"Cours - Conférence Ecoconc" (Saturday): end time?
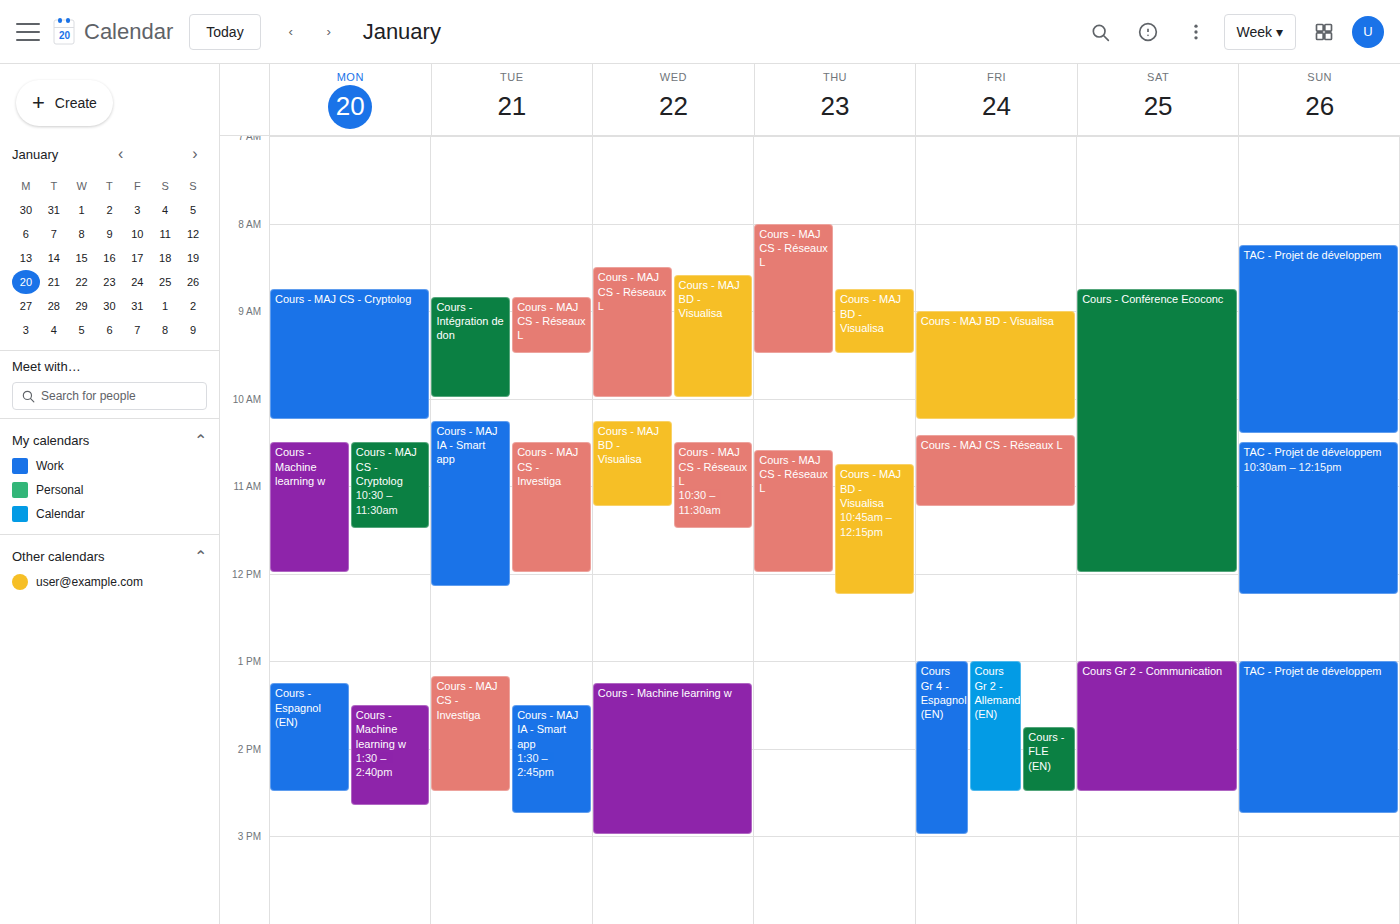
12:00 PM